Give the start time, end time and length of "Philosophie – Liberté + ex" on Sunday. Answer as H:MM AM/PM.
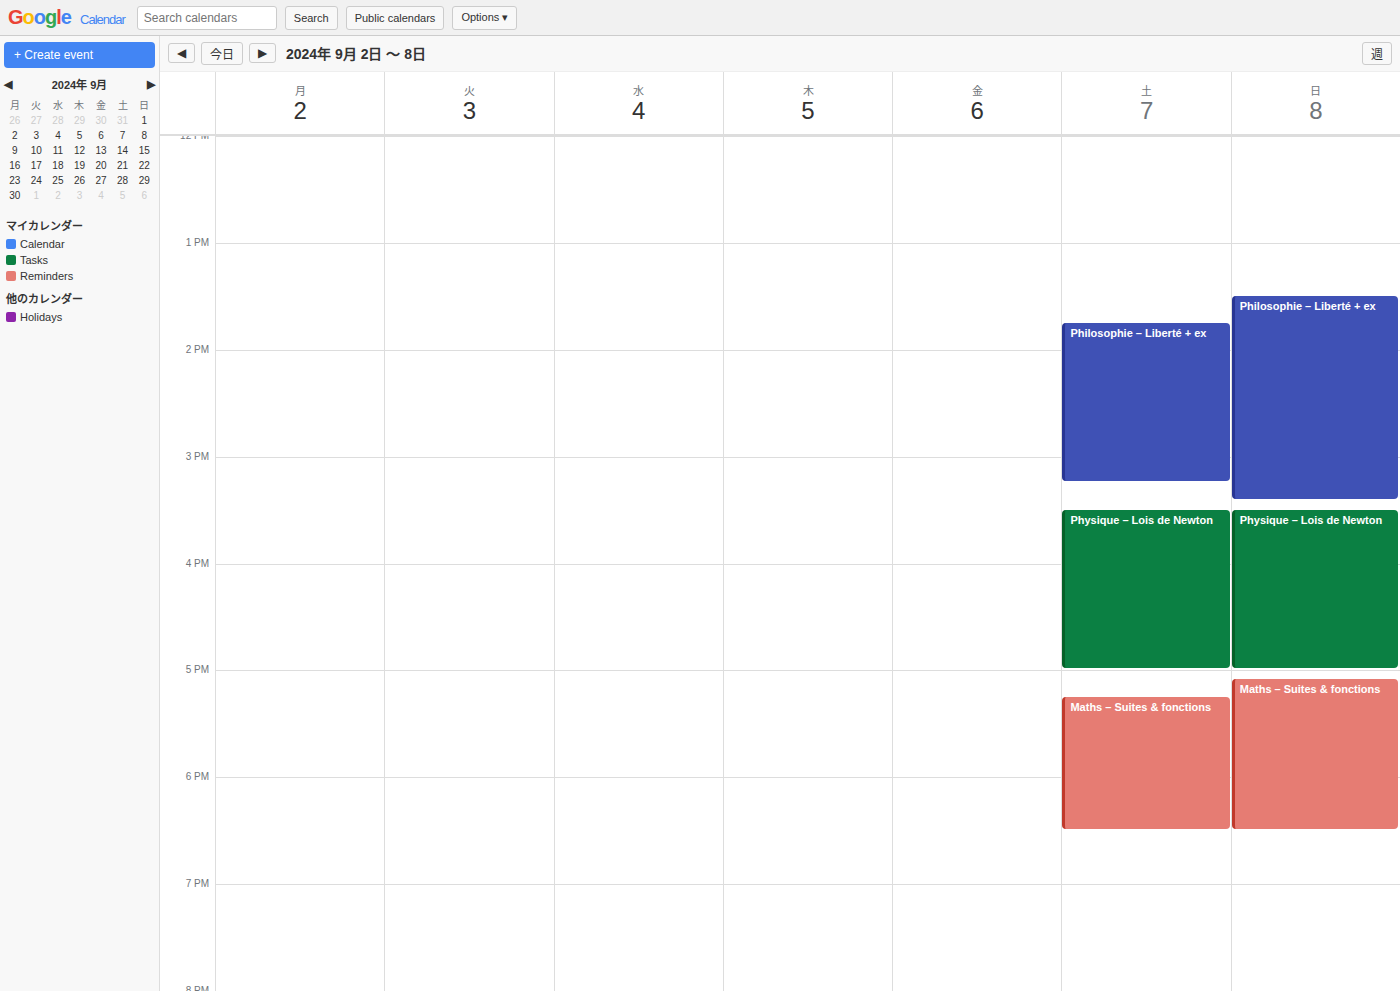
1:30 PM to 3:25 PM, 1 hour 55 minutes